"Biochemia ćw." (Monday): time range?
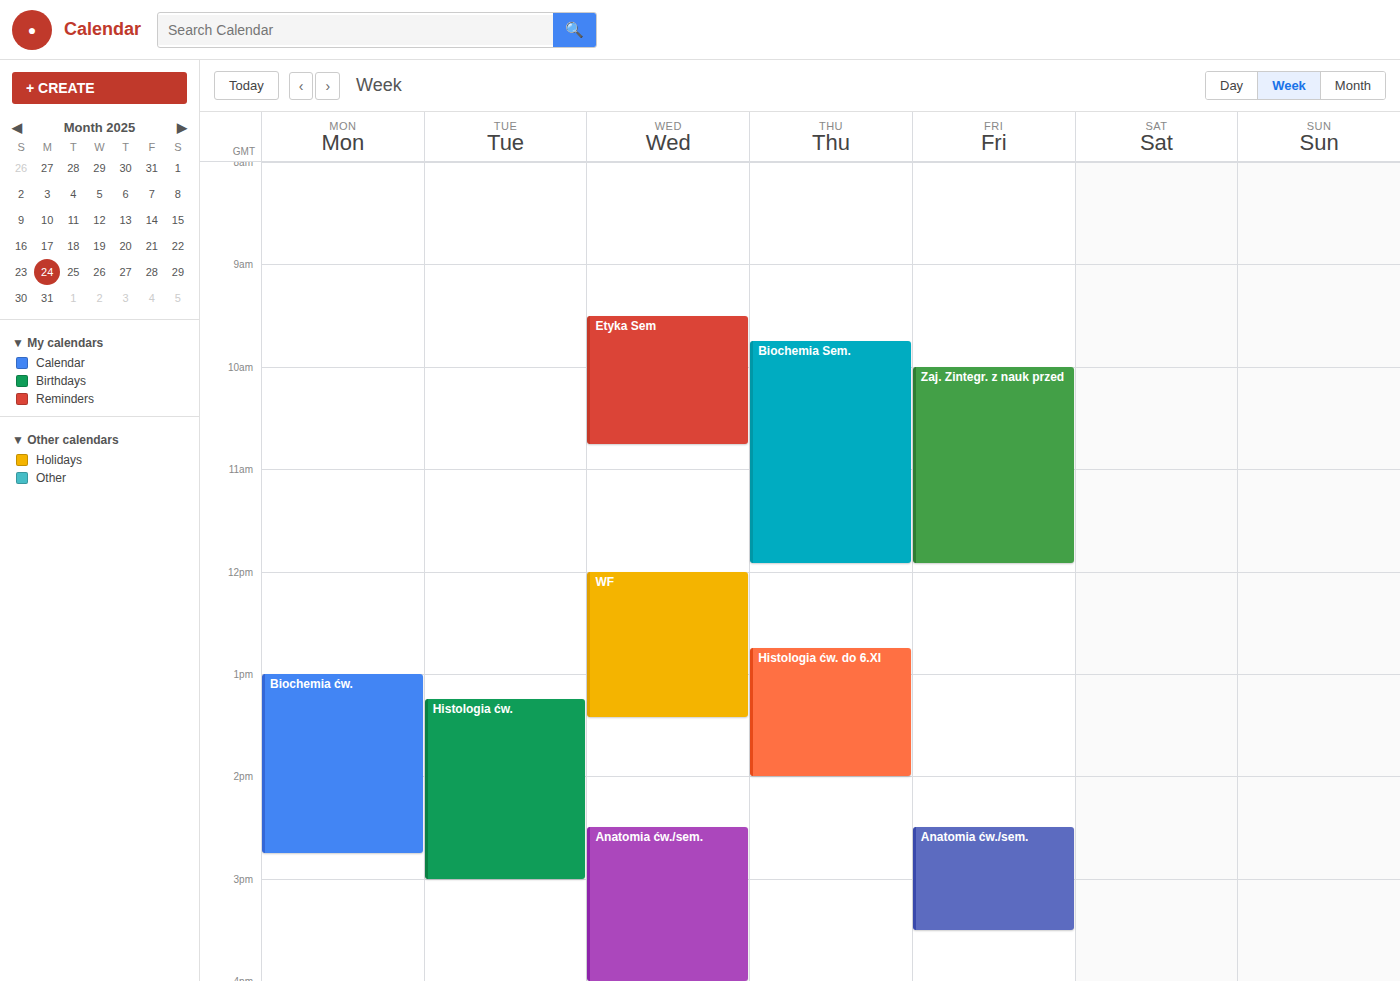
13:00 to 14:45